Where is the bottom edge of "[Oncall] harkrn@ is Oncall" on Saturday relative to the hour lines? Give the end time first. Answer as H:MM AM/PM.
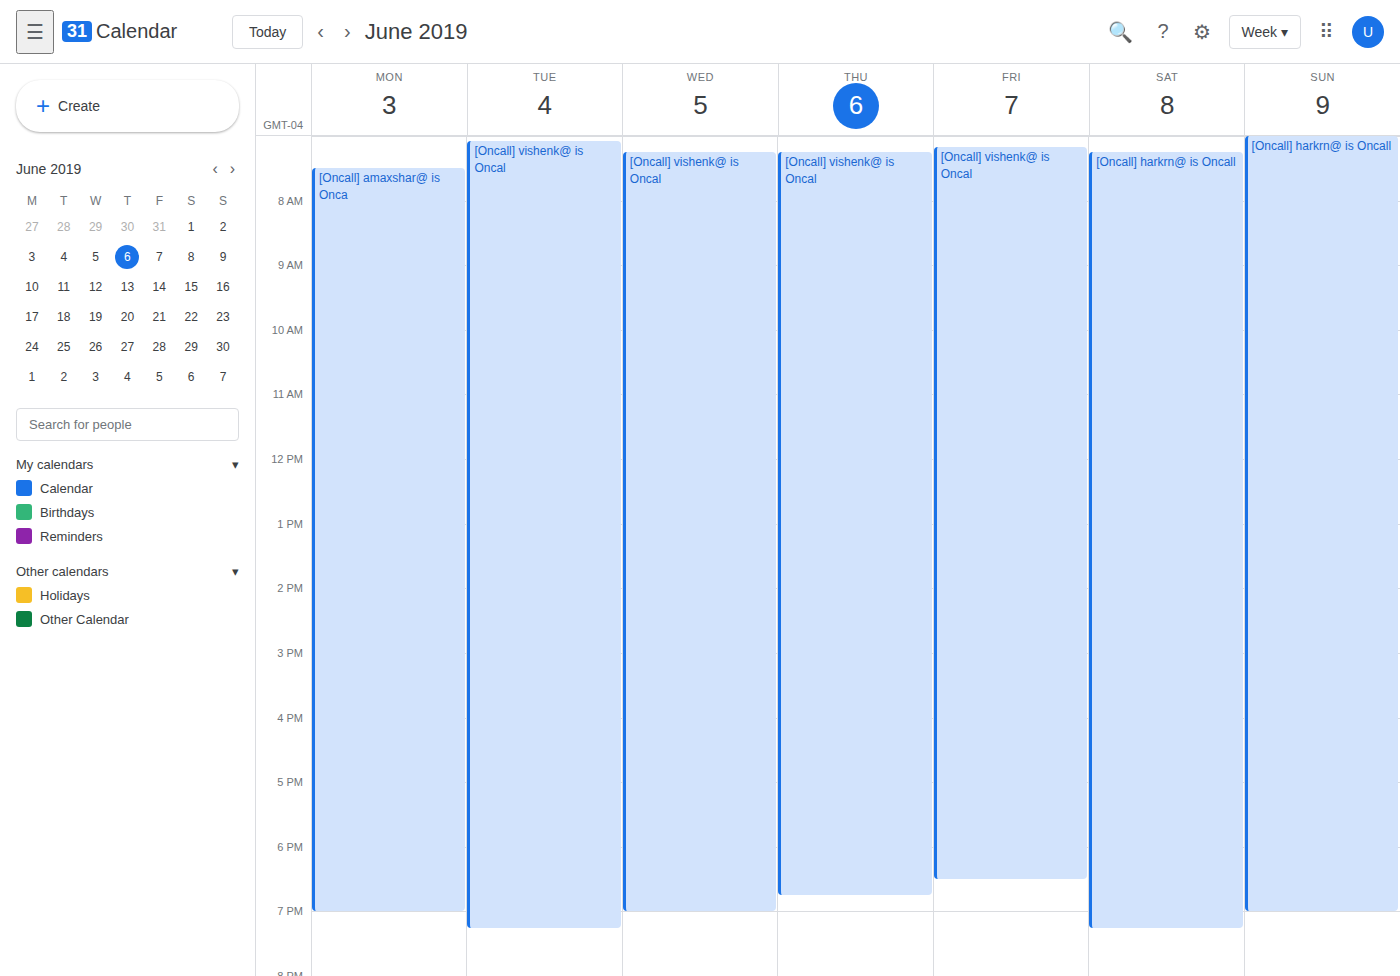
7:15 PM -- neither: a quarter of the way from the 7 PM line to the 8 PM line.